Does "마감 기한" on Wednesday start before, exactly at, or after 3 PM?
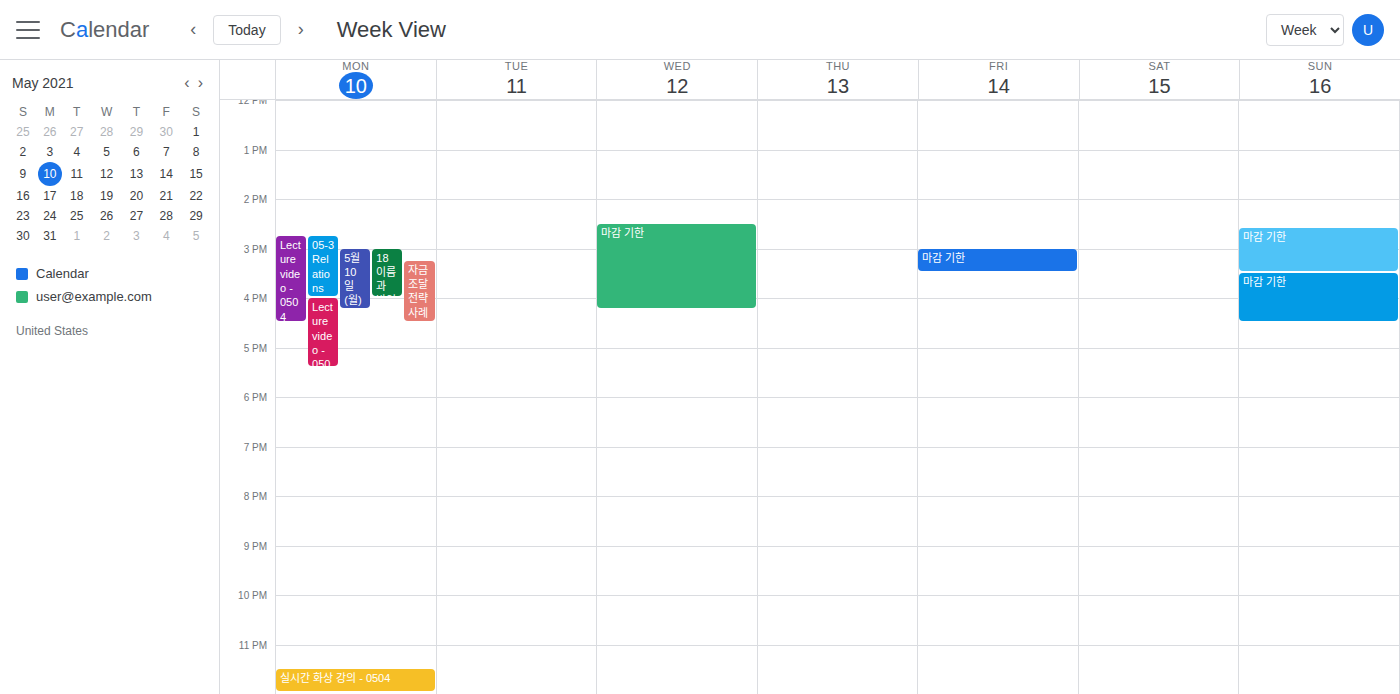
2:30 PM -- before 3 PM, 30 minutes above the 3 PM line.